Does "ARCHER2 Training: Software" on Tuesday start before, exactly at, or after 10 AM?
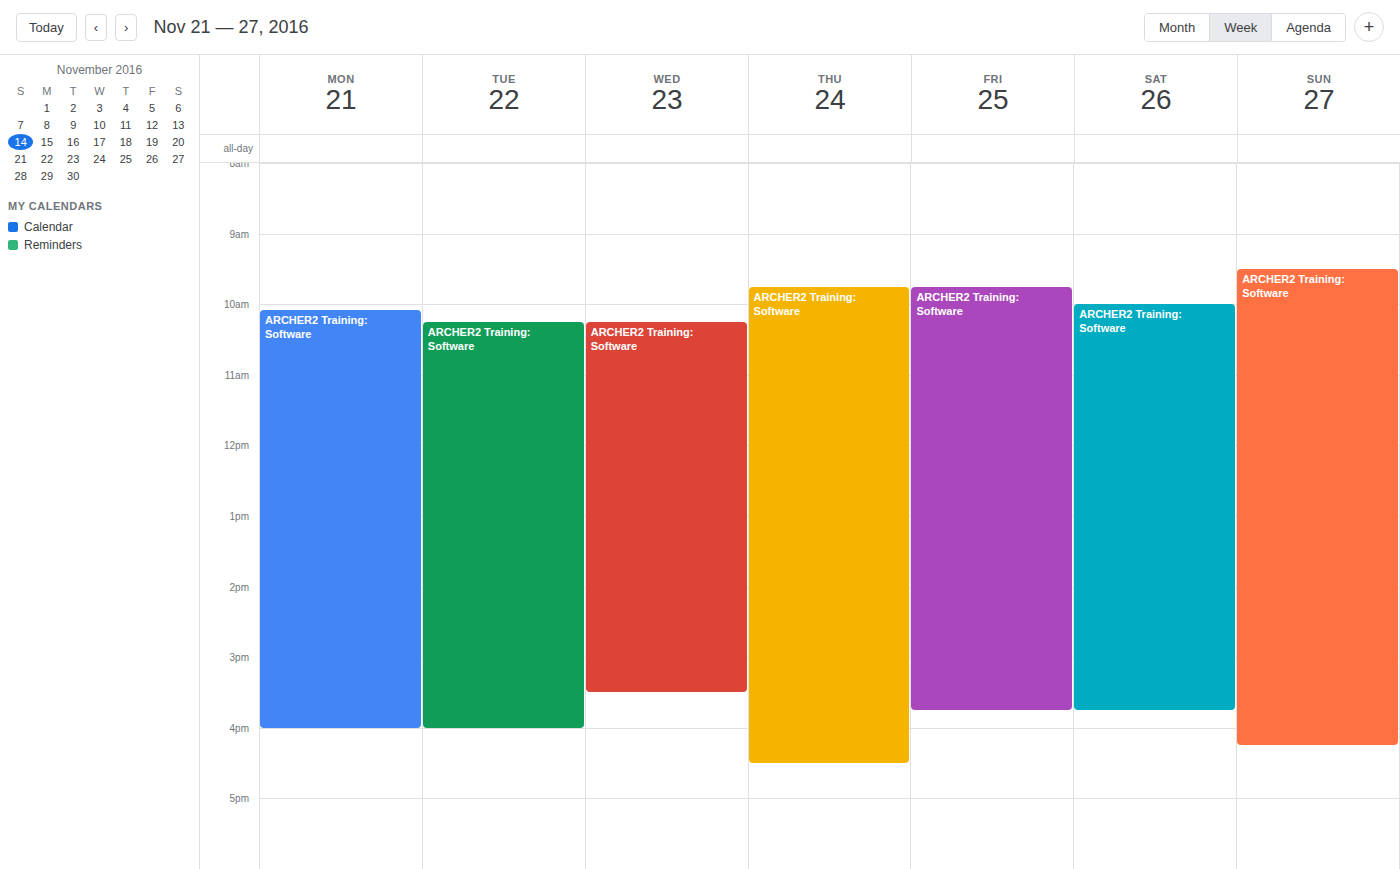
10:15 AM -- after 10 AM, 15 minutes below the 10 AM line.